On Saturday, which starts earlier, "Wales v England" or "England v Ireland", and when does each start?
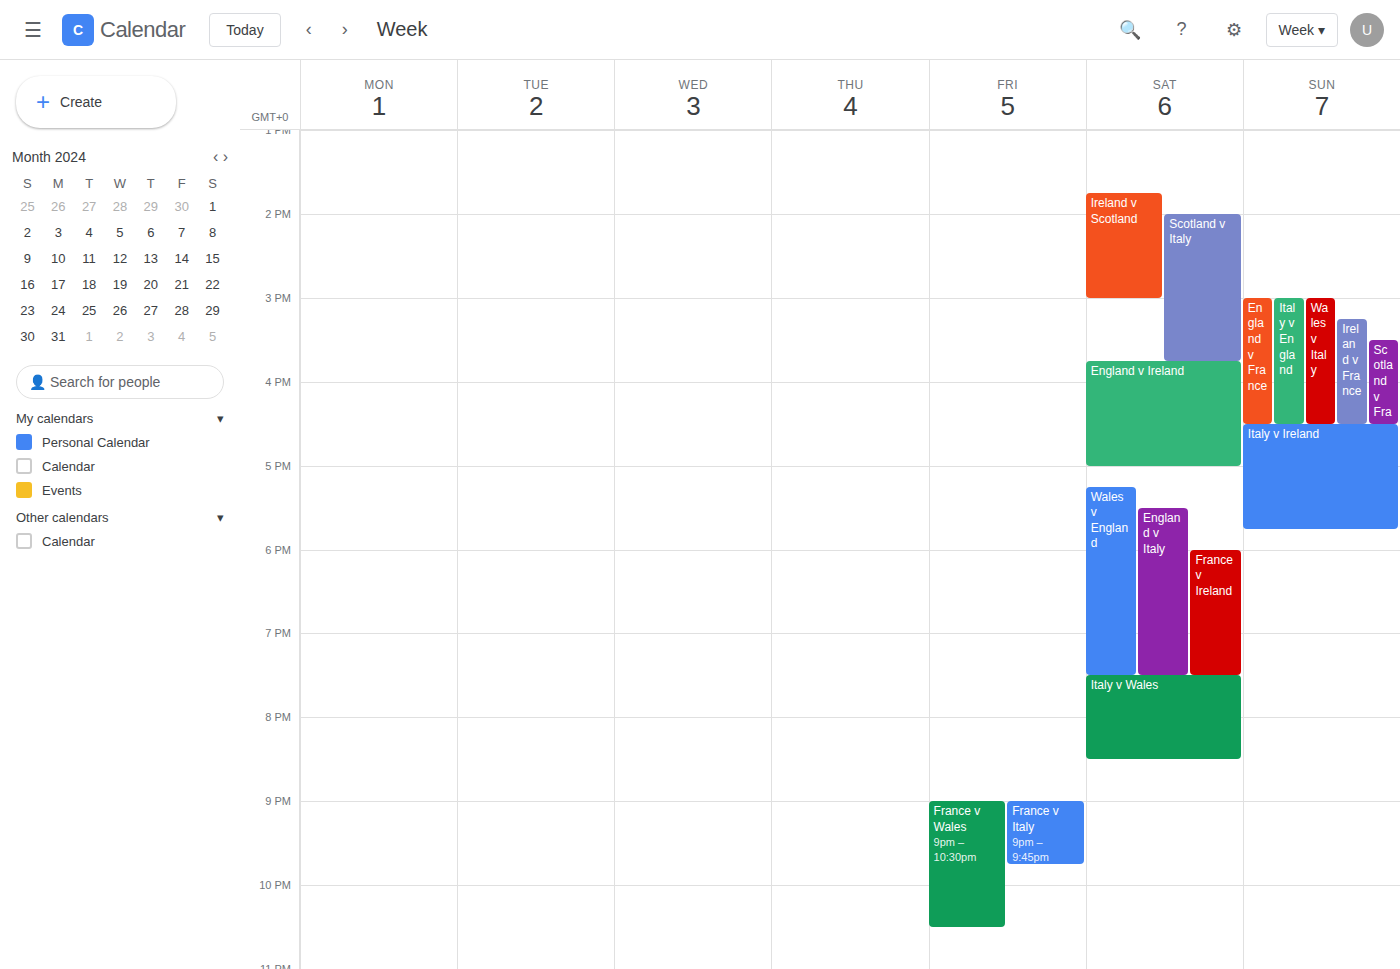
"England v Ireland" 3:45 PM; "Wales v England" 5:15 PM.